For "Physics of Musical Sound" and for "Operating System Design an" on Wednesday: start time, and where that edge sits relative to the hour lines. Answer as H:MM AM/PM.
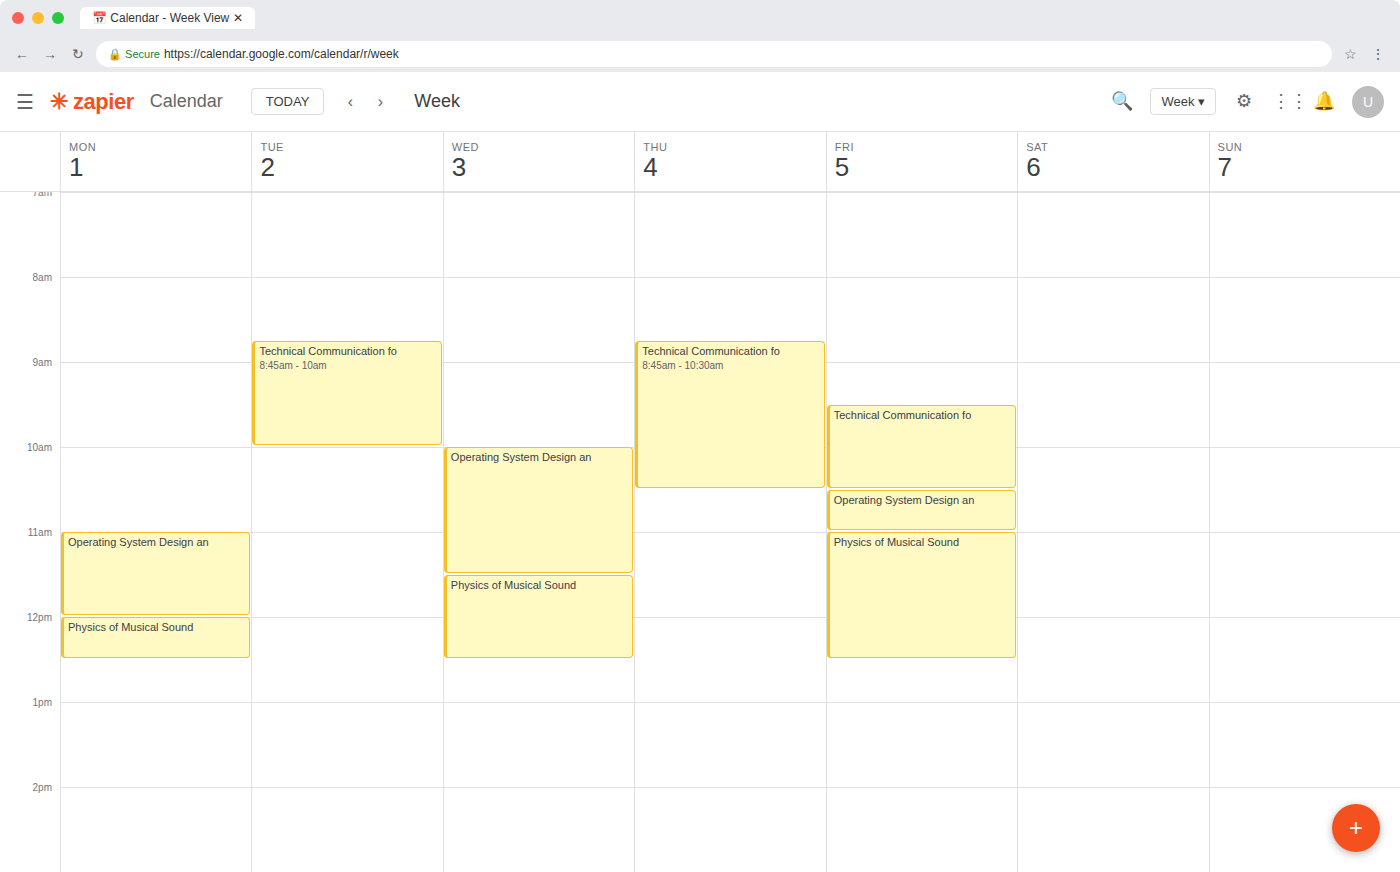
"Physics of Musical Sound": 11:30 AM, halfway between the 11 AM and 12 PM lines. "Operating System Design an": 10:00 AM, exactly on the 10 AM line.